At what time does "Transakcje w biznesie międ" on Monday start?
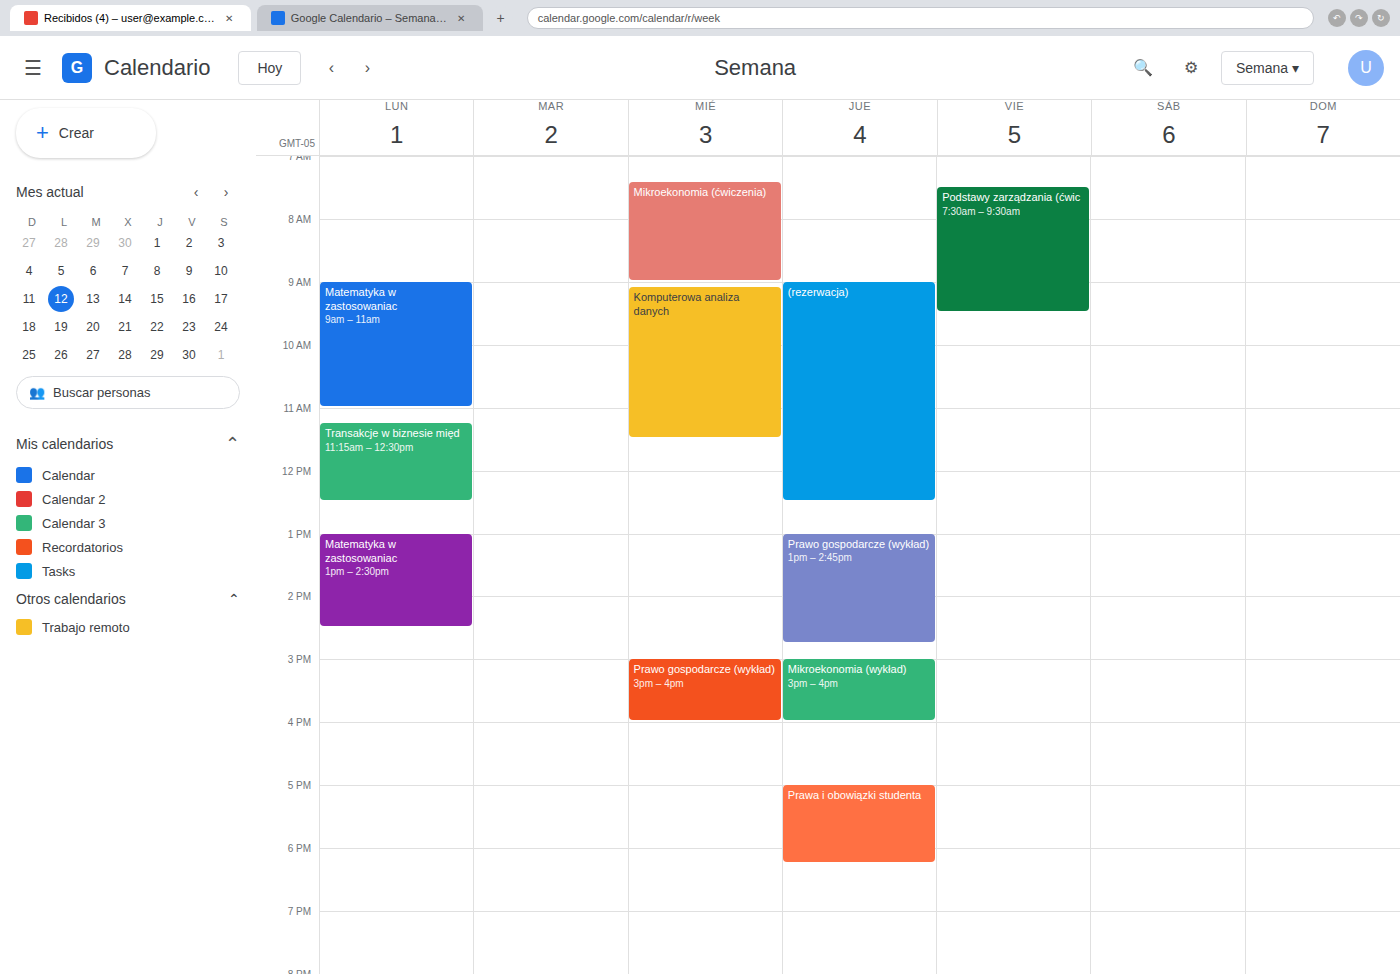
11:15 AM